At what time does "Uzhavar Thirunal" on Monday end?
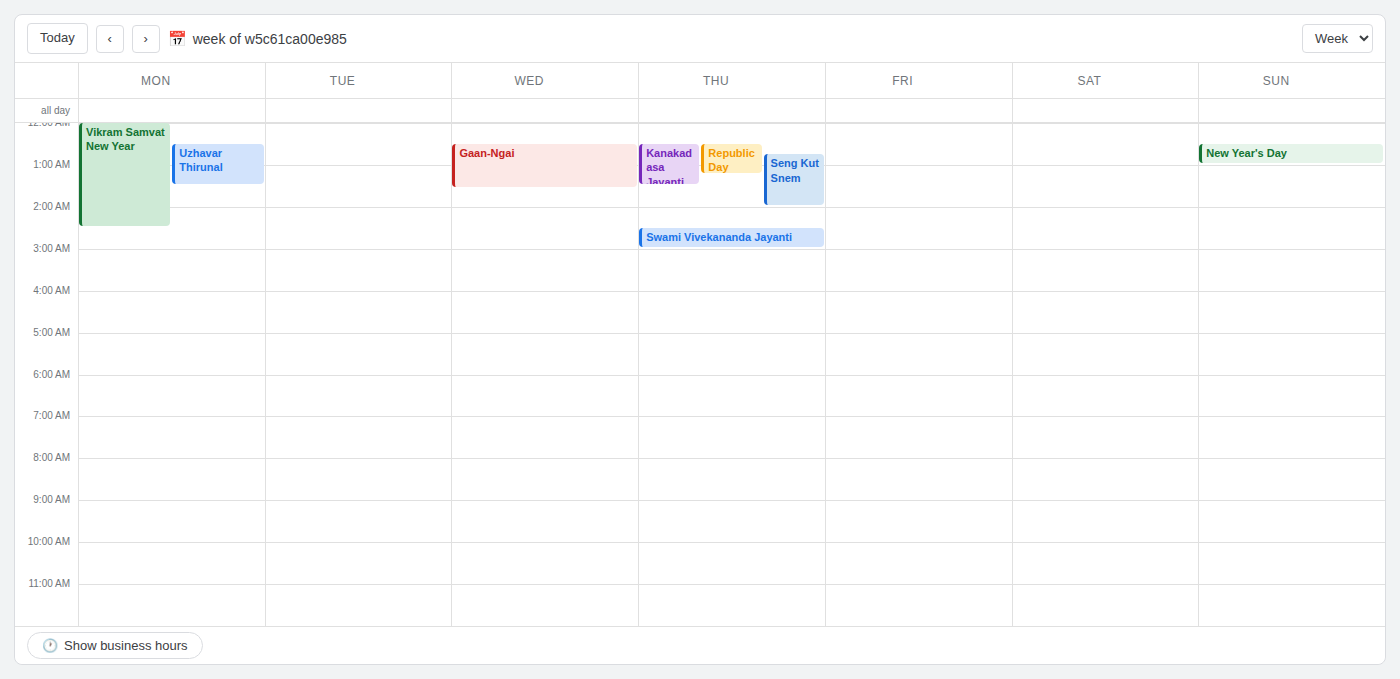
1:30 AM